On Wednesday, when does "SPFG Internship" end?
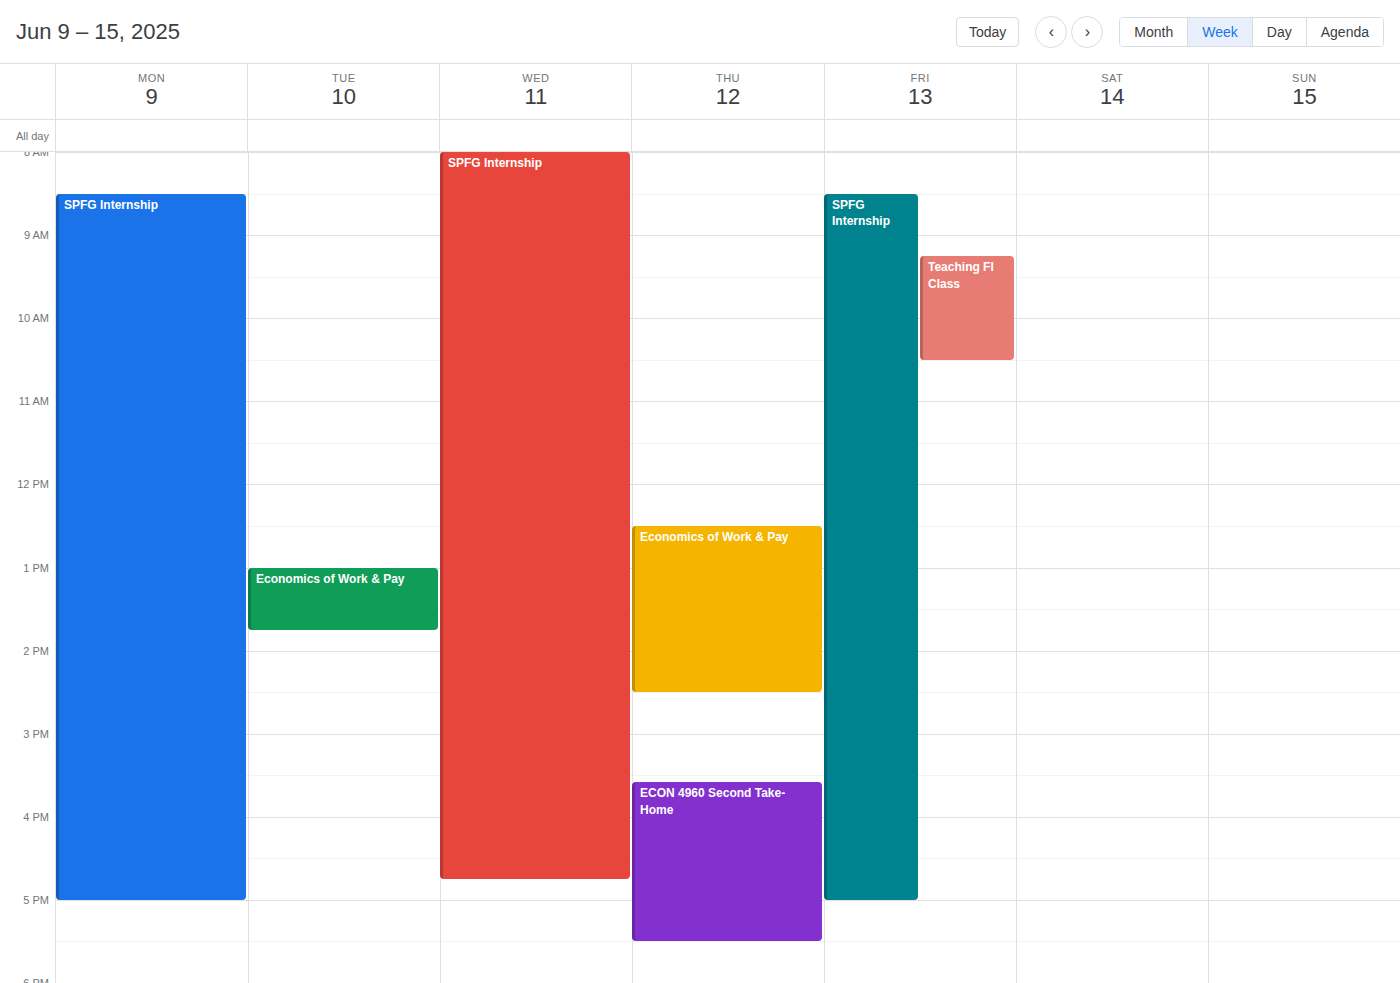
4:45 PM